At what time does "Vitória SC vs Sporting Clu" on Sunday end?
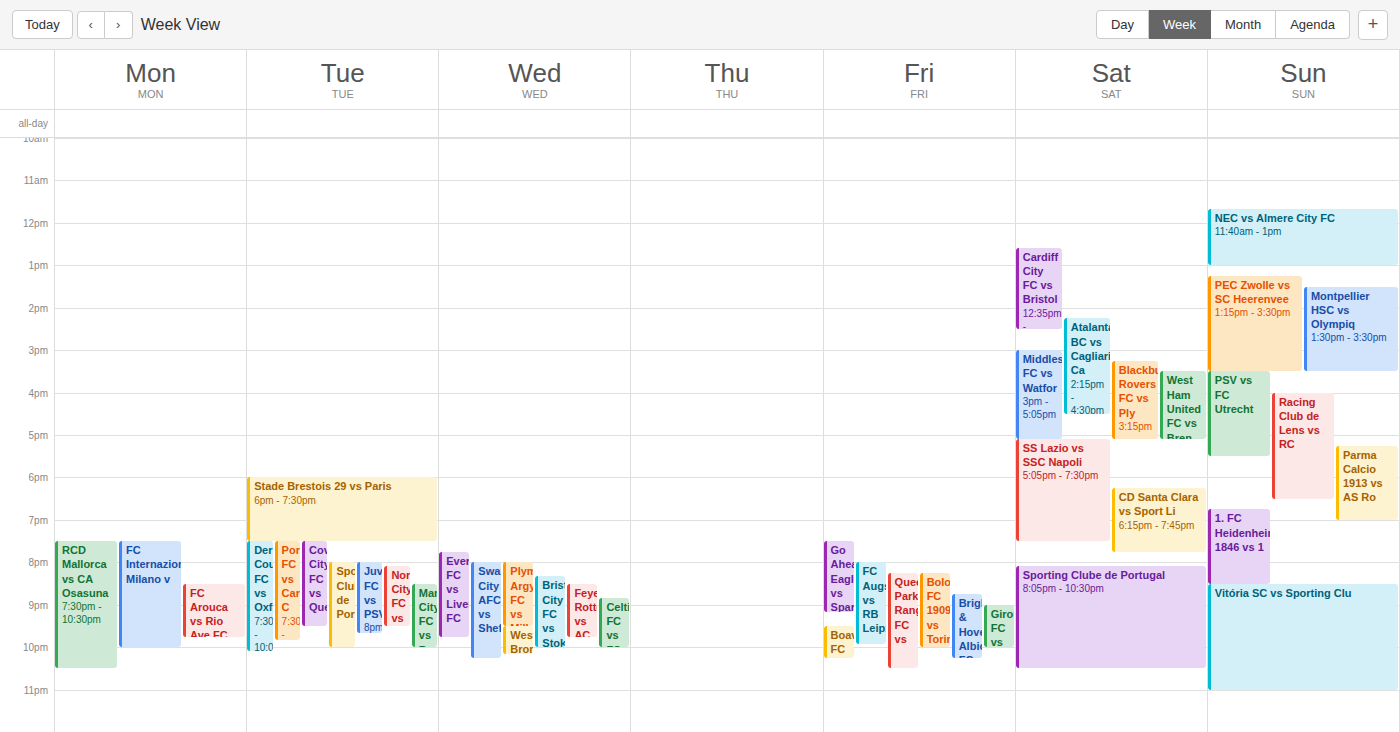
11:00 PM